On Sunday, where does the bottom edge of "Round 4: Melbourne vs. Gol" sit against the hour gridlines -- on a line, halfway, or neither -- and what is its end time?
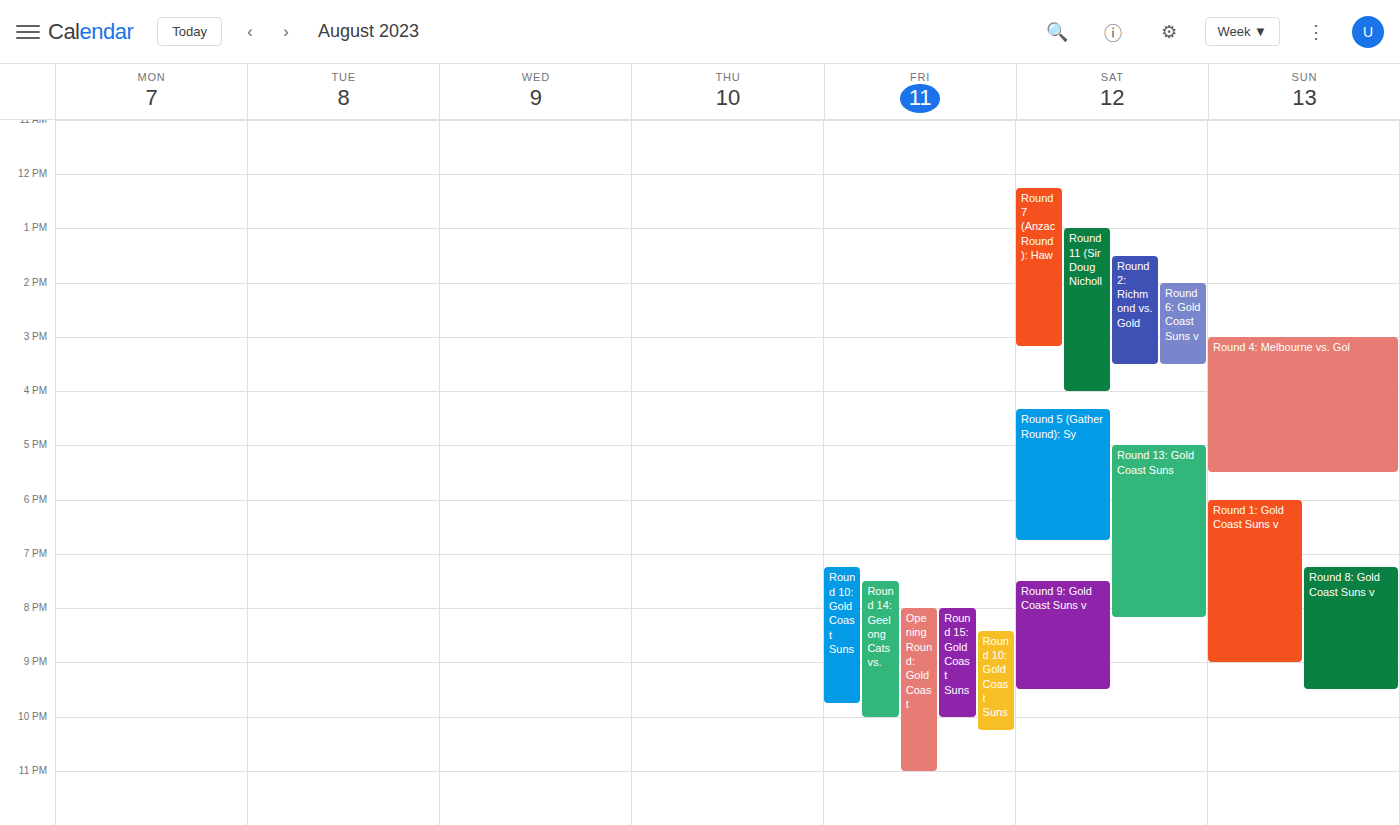
5:30 PM -- halfway between the 5 PM and 6 PM lines.